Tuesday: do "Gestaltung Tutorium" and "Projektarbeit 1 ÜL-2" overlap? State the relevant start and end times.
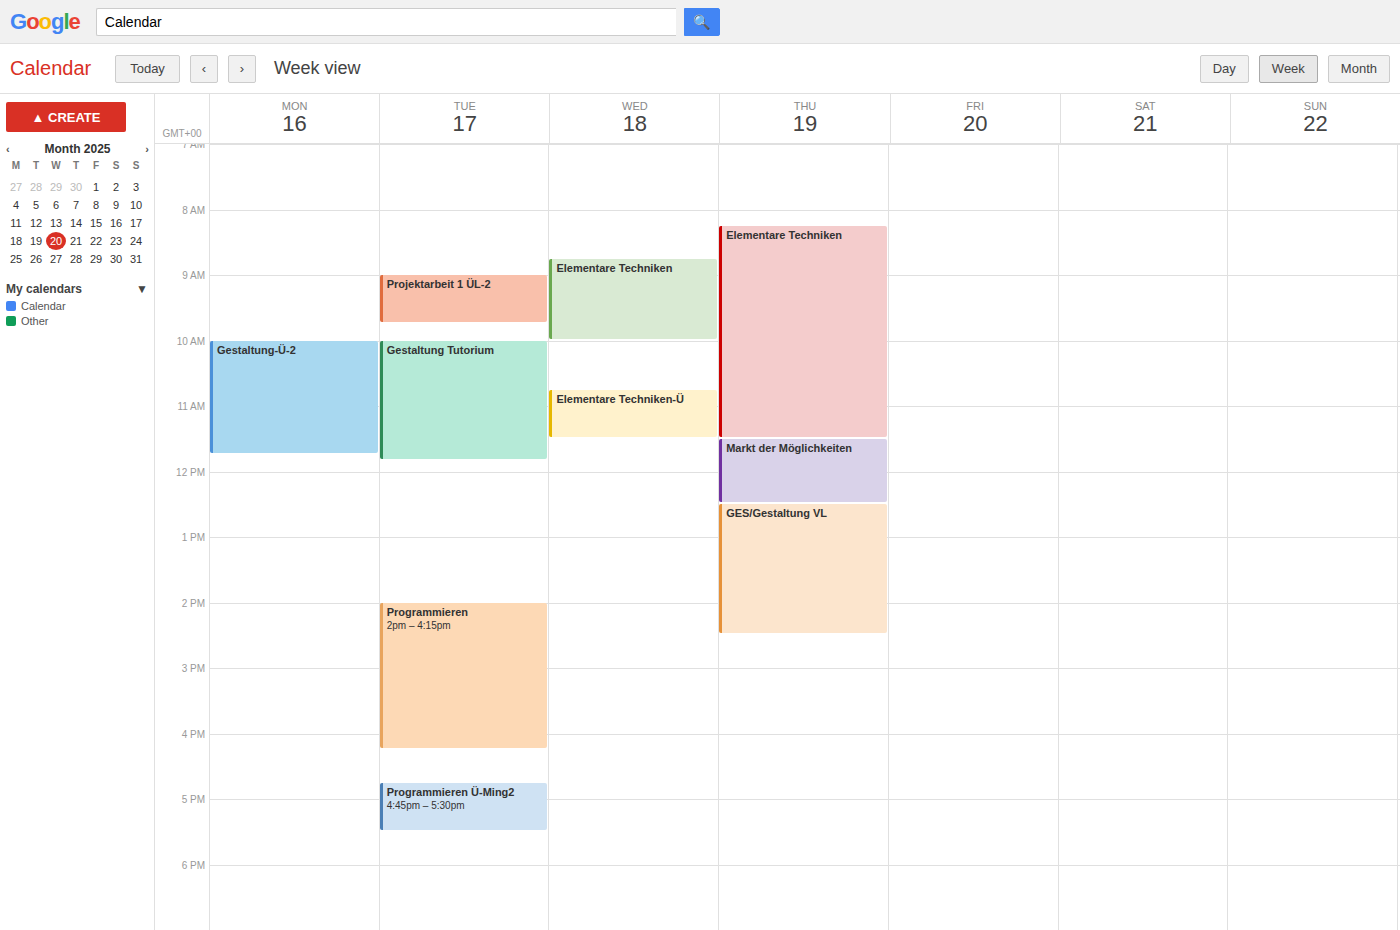
"Projektarbeit 1 ÜL-2" ends at 9:45 AM and "Gestaltung Tutorium" starts at 10:00 AM -- no overlap.